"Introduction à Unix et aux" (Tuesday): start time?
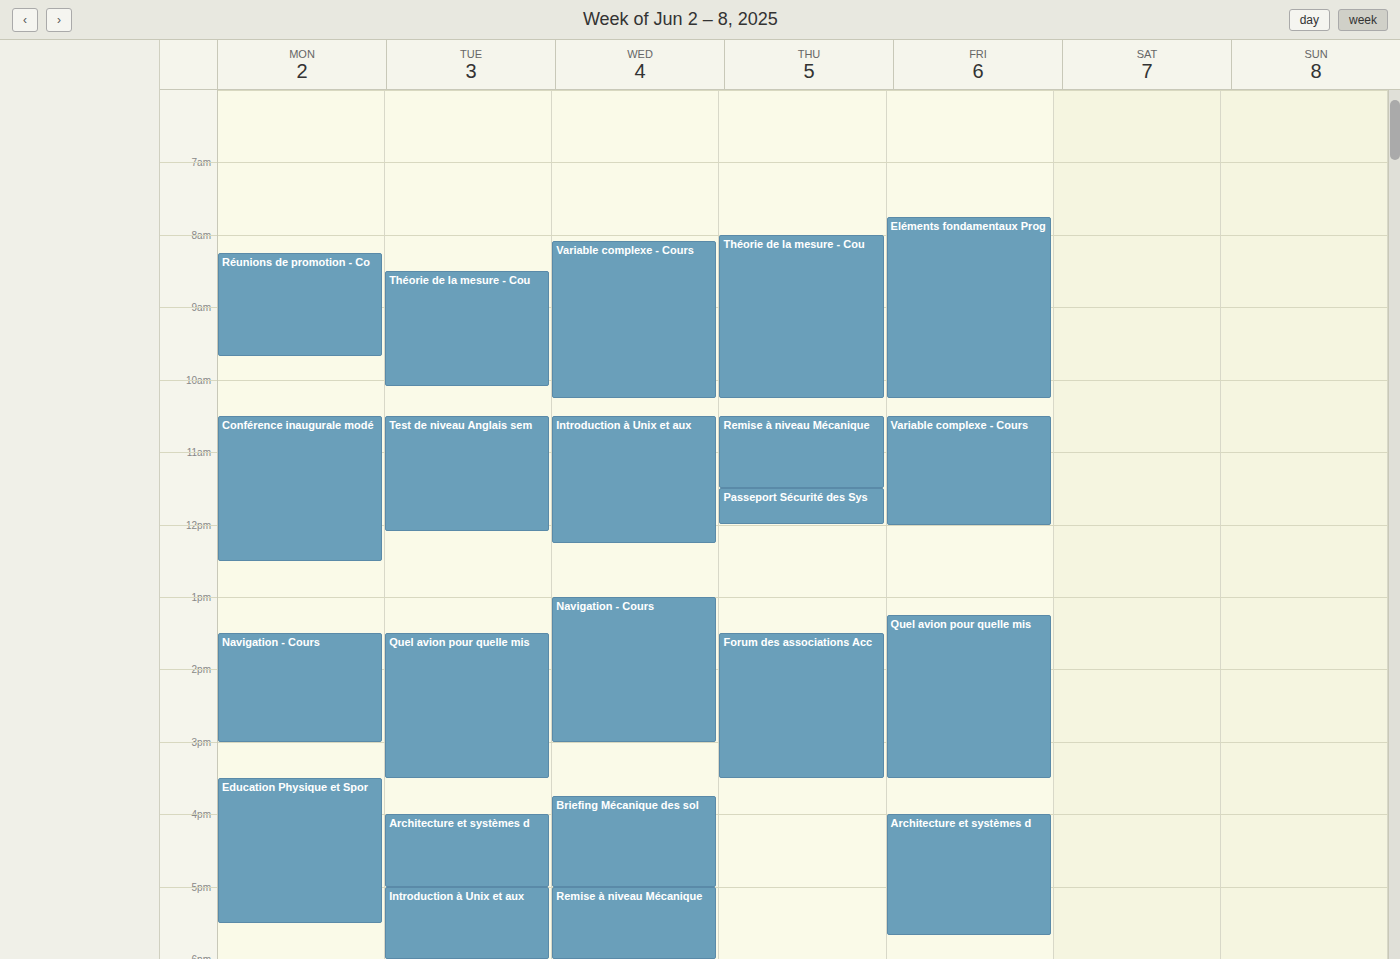
5:00 PM